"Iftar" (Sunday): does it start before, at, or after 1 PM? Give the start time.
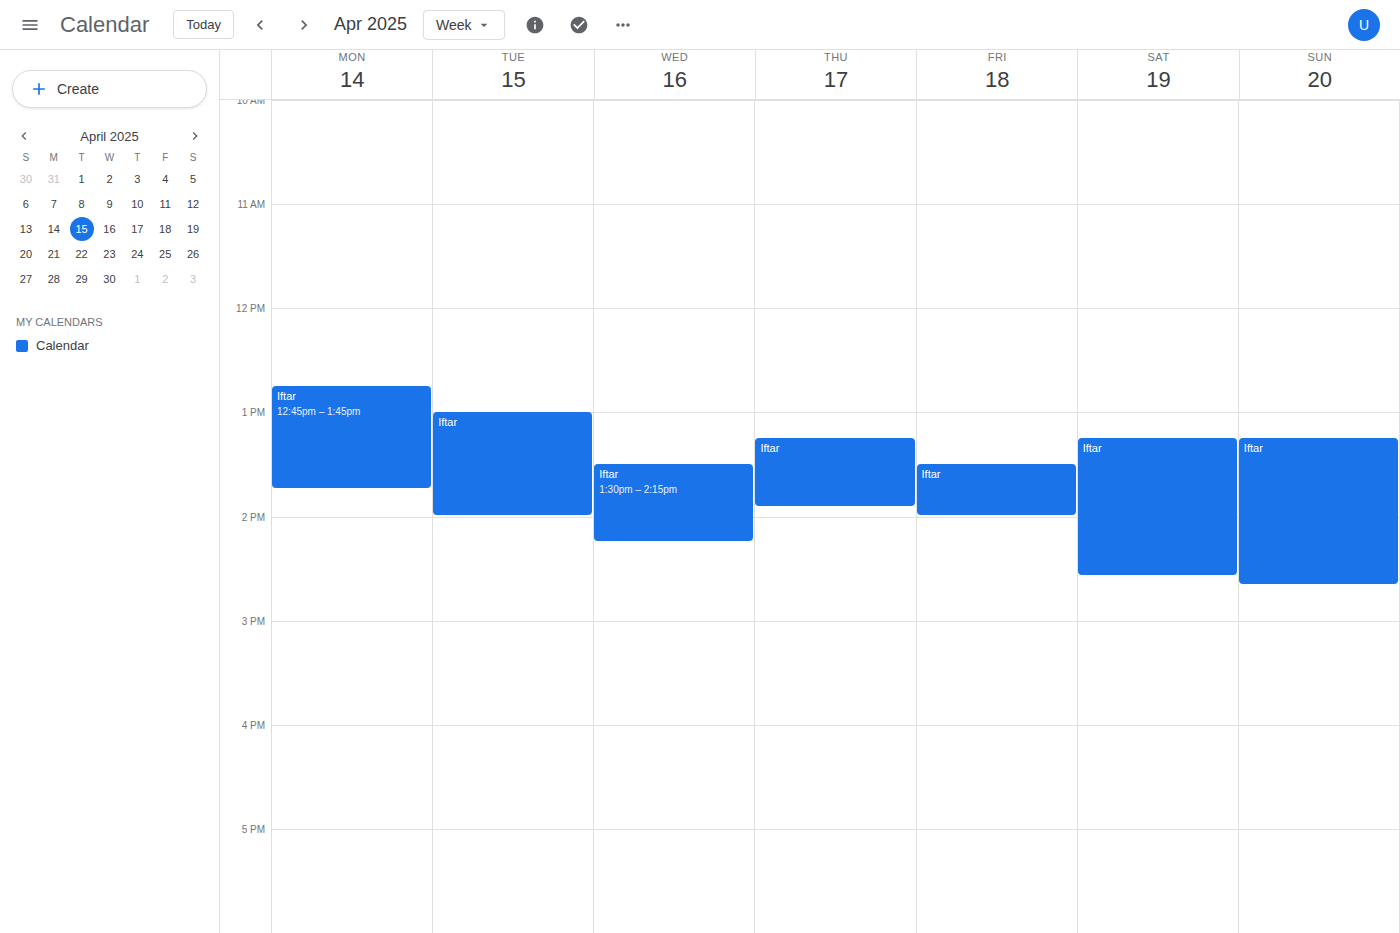
1:15 PM -- after 1 PM, 15 minutes below the 1 PM line.